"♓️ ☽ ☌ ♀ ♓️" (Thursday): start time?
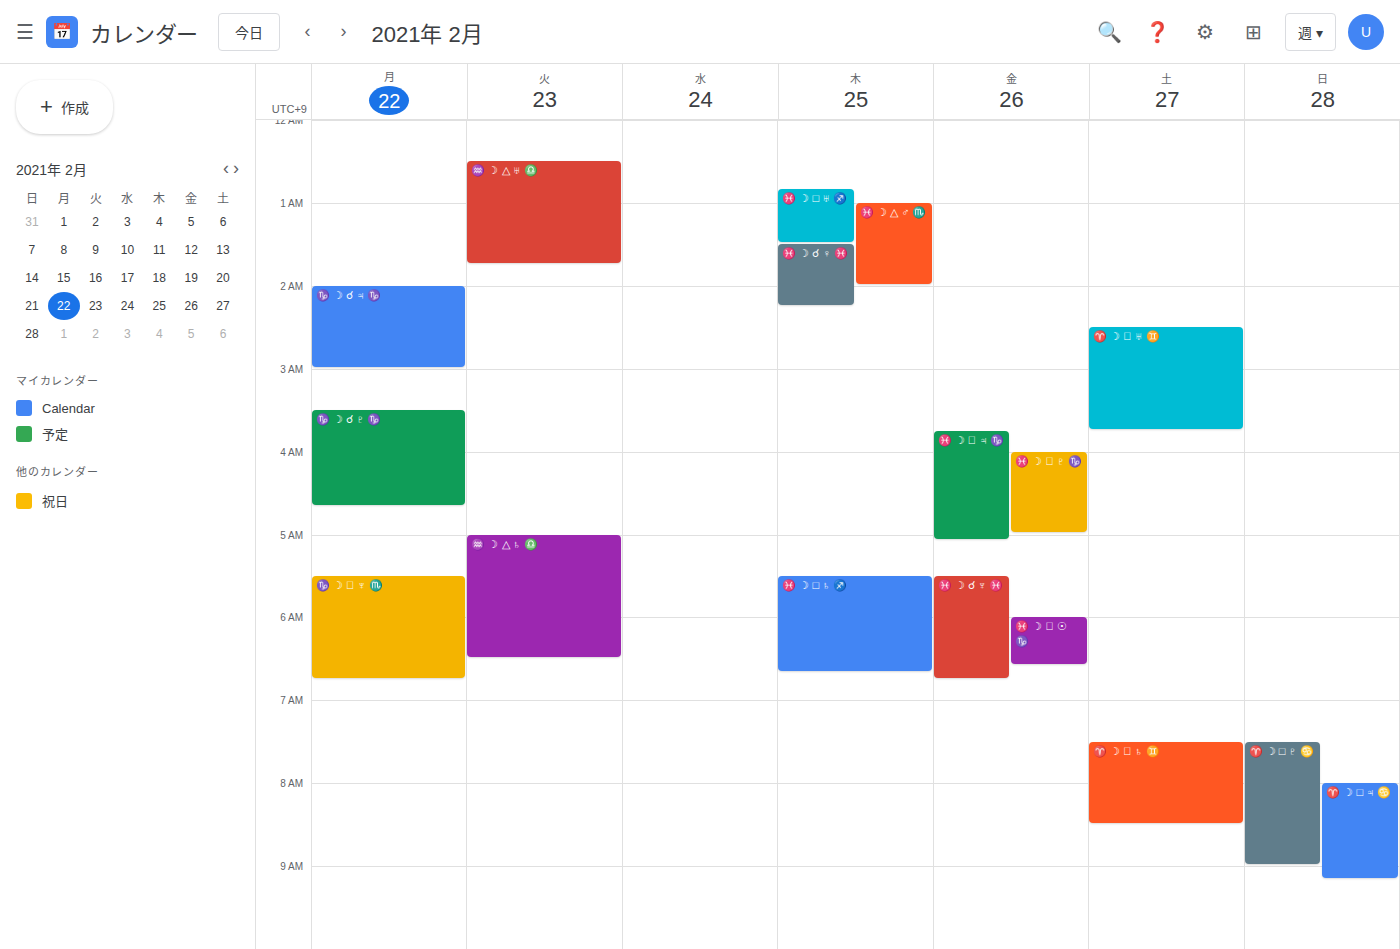
1:30 AM